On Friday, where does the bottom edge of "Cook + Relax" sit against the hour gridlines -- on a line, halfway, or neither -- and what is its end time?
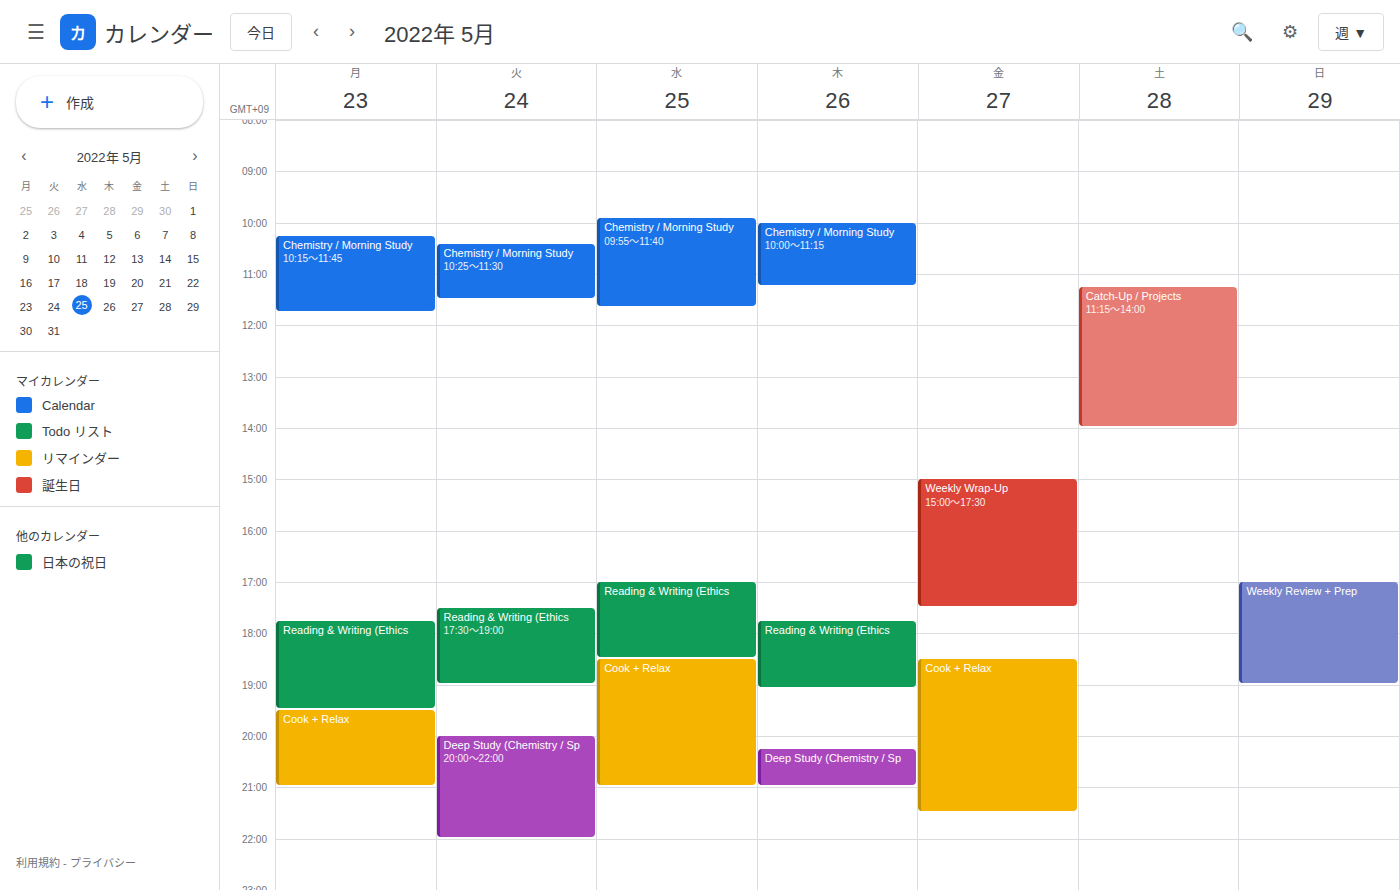
9:30 PM -- halfway between the 9 PM and 10 PM lines.